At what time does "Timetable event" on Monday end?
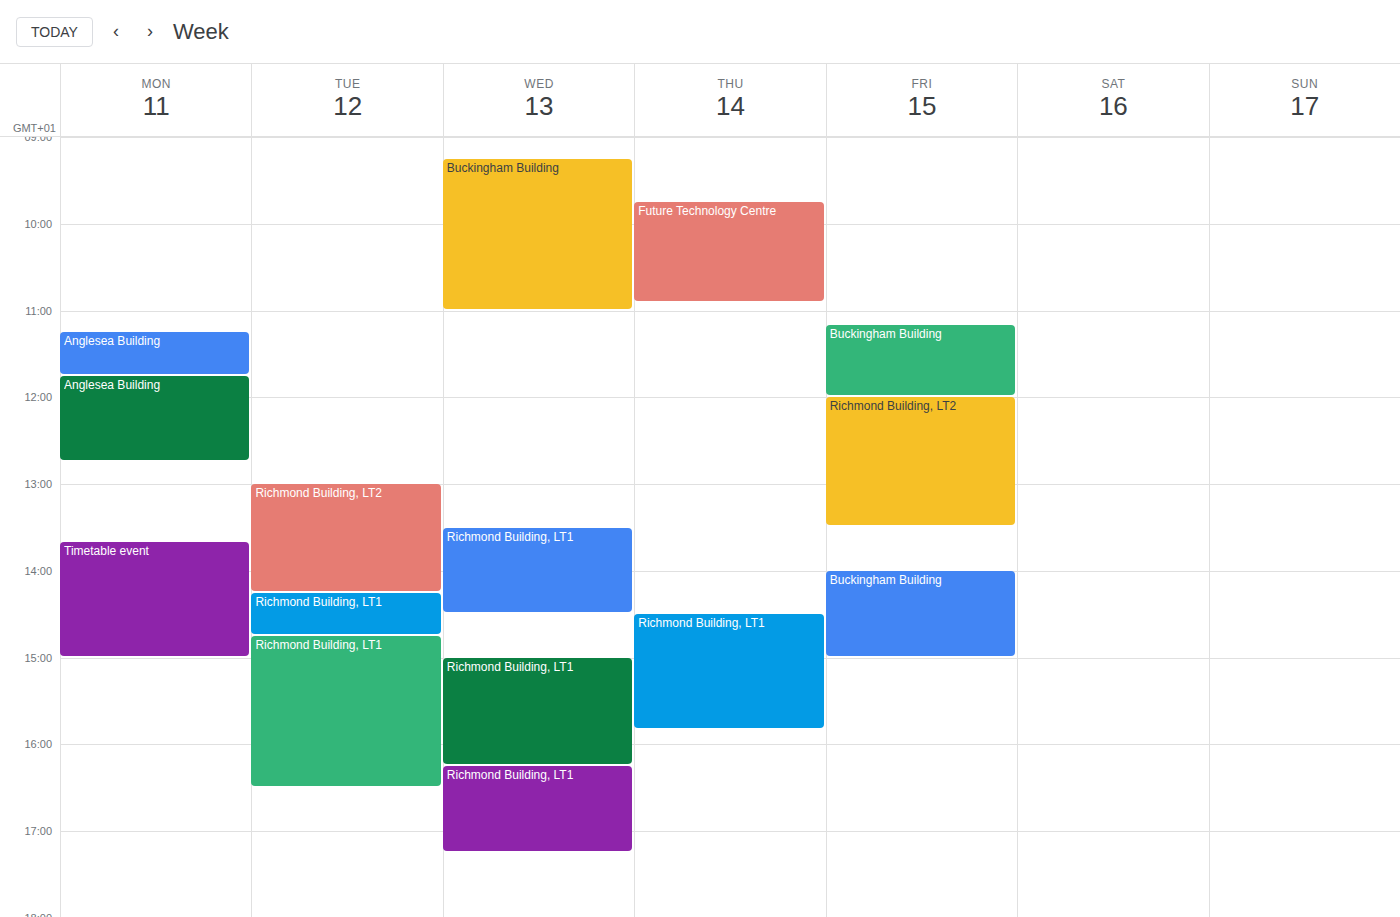
3:00 PM